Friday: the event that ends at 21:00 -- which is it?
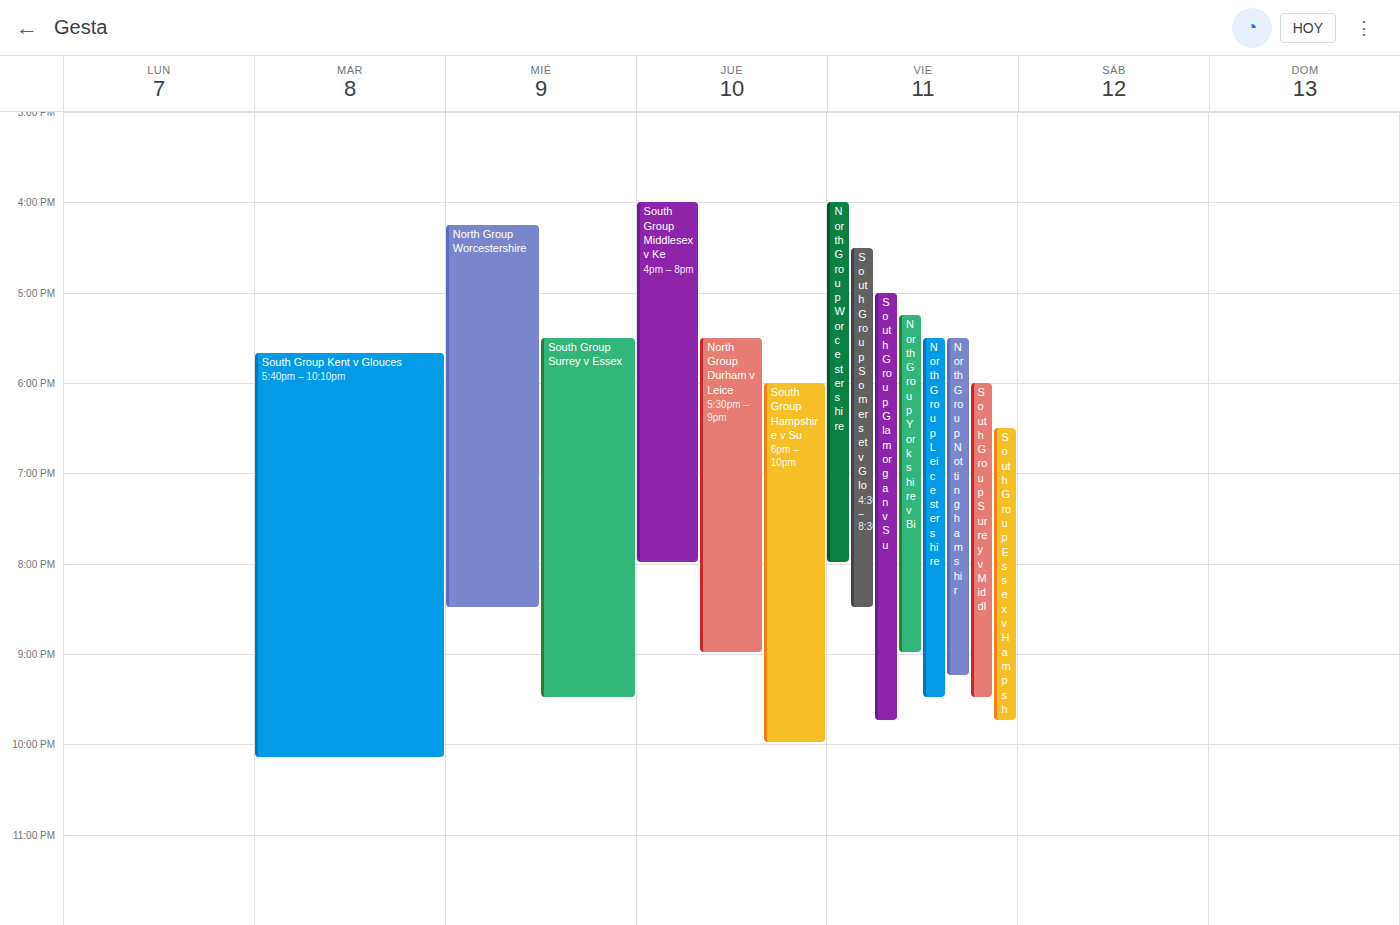
"North Group Yorkshire v Bi"